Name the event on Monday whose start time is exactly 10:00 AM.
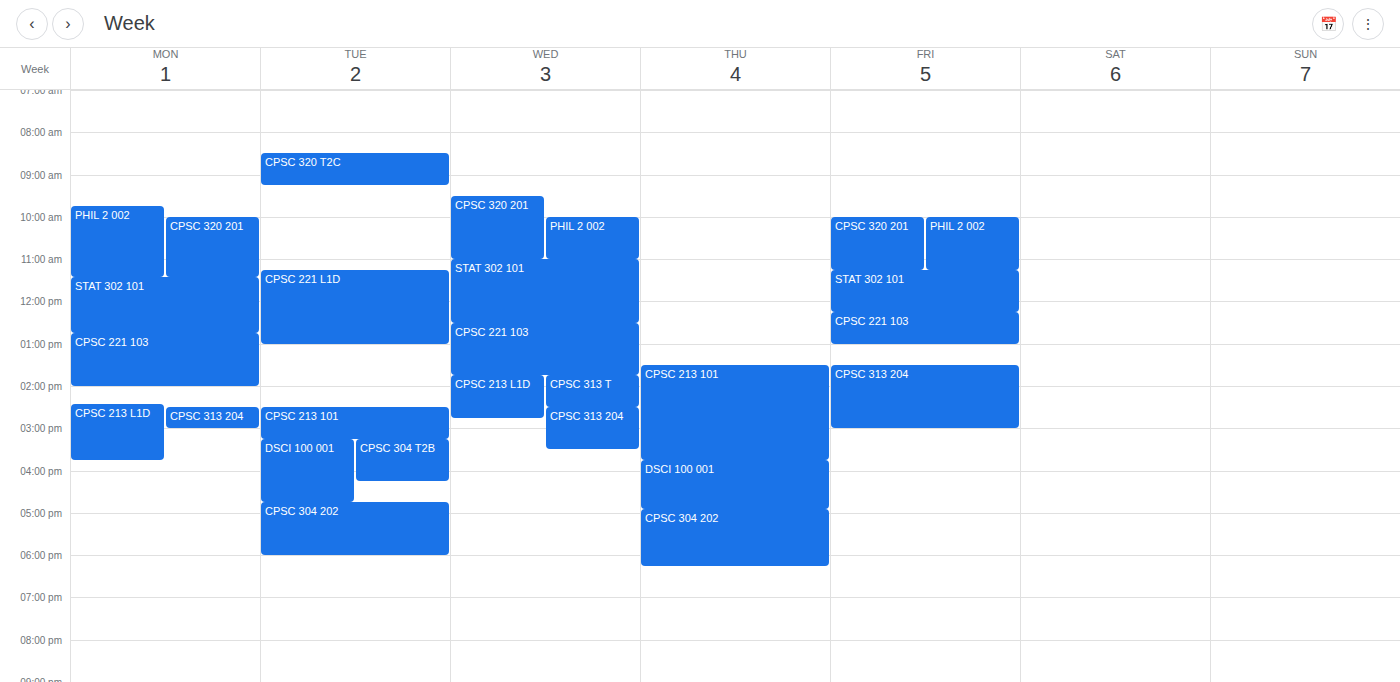
"CPSC 320 201"